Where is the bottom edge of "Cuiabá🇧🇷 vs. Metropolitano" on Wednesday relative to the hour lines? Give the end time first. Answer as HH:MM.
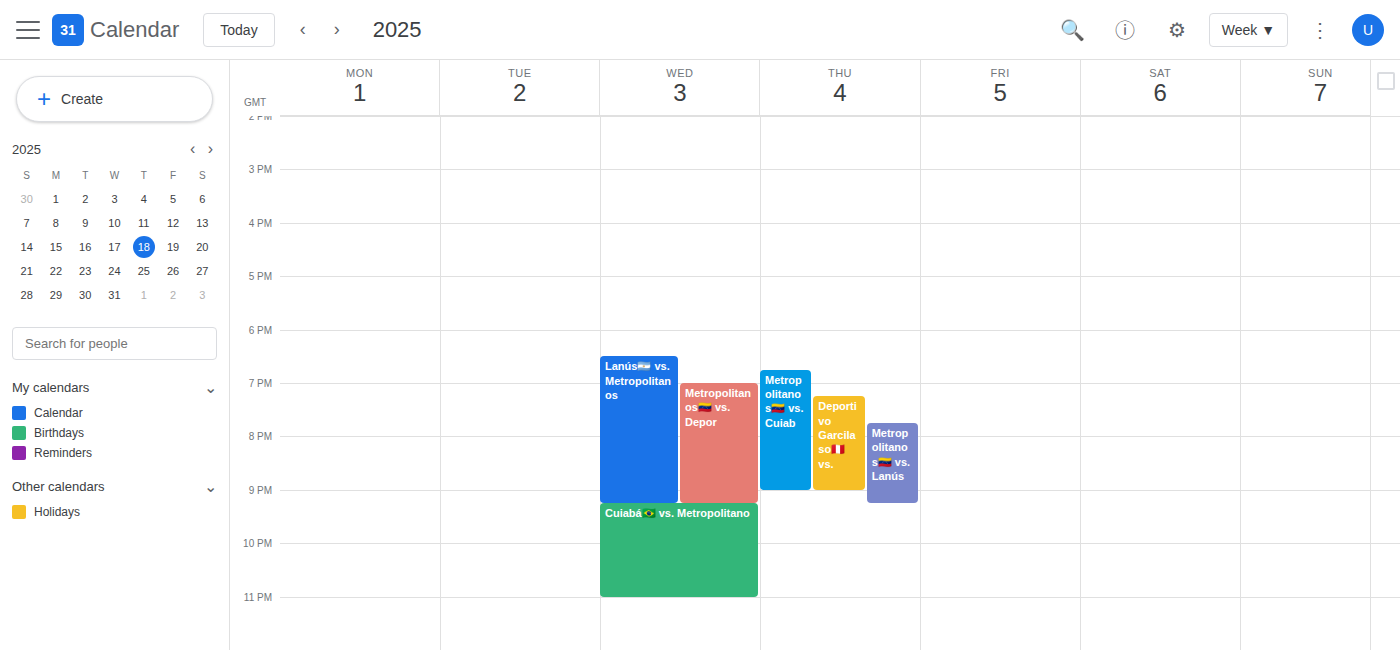
23:00 -- exactly on the 23:00 line.